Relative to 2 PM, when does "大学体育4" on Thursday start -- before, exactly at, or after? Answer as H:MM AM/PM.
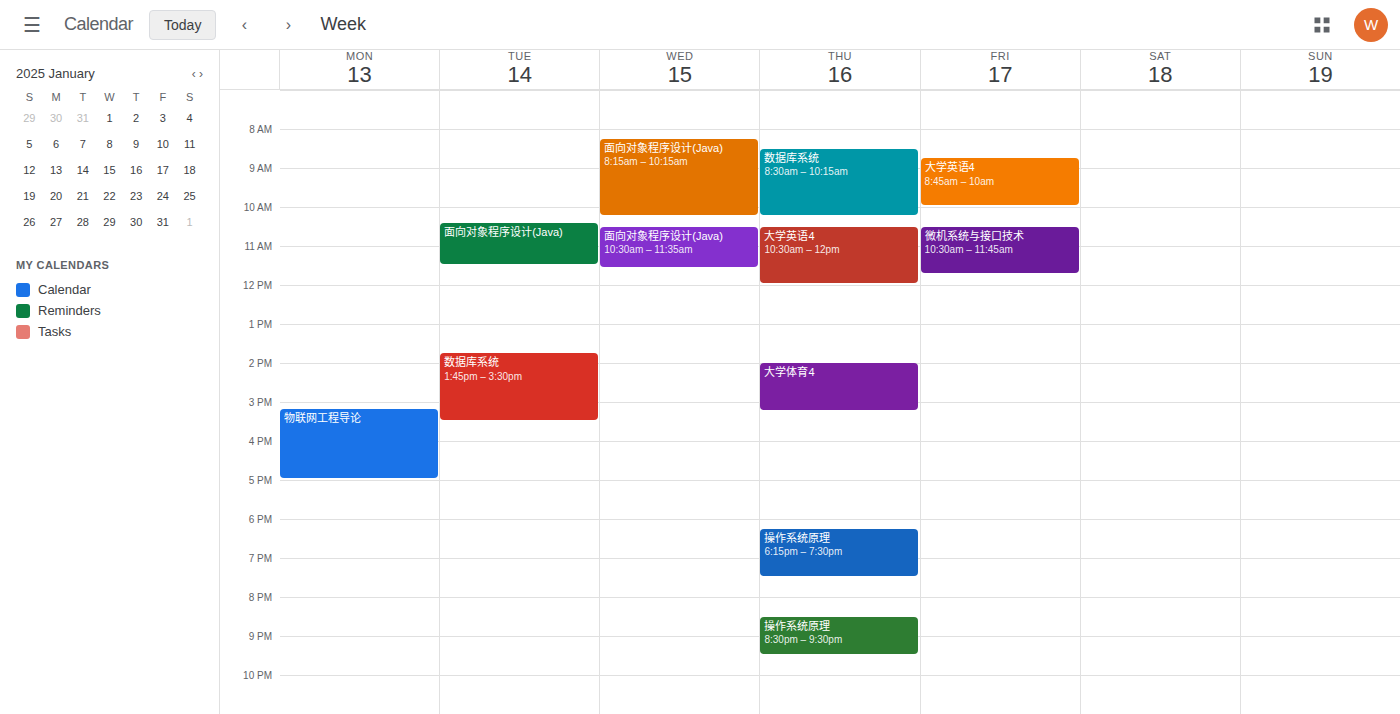
2:00 PM -- exactly at 2 PM, on the 2 PM line.